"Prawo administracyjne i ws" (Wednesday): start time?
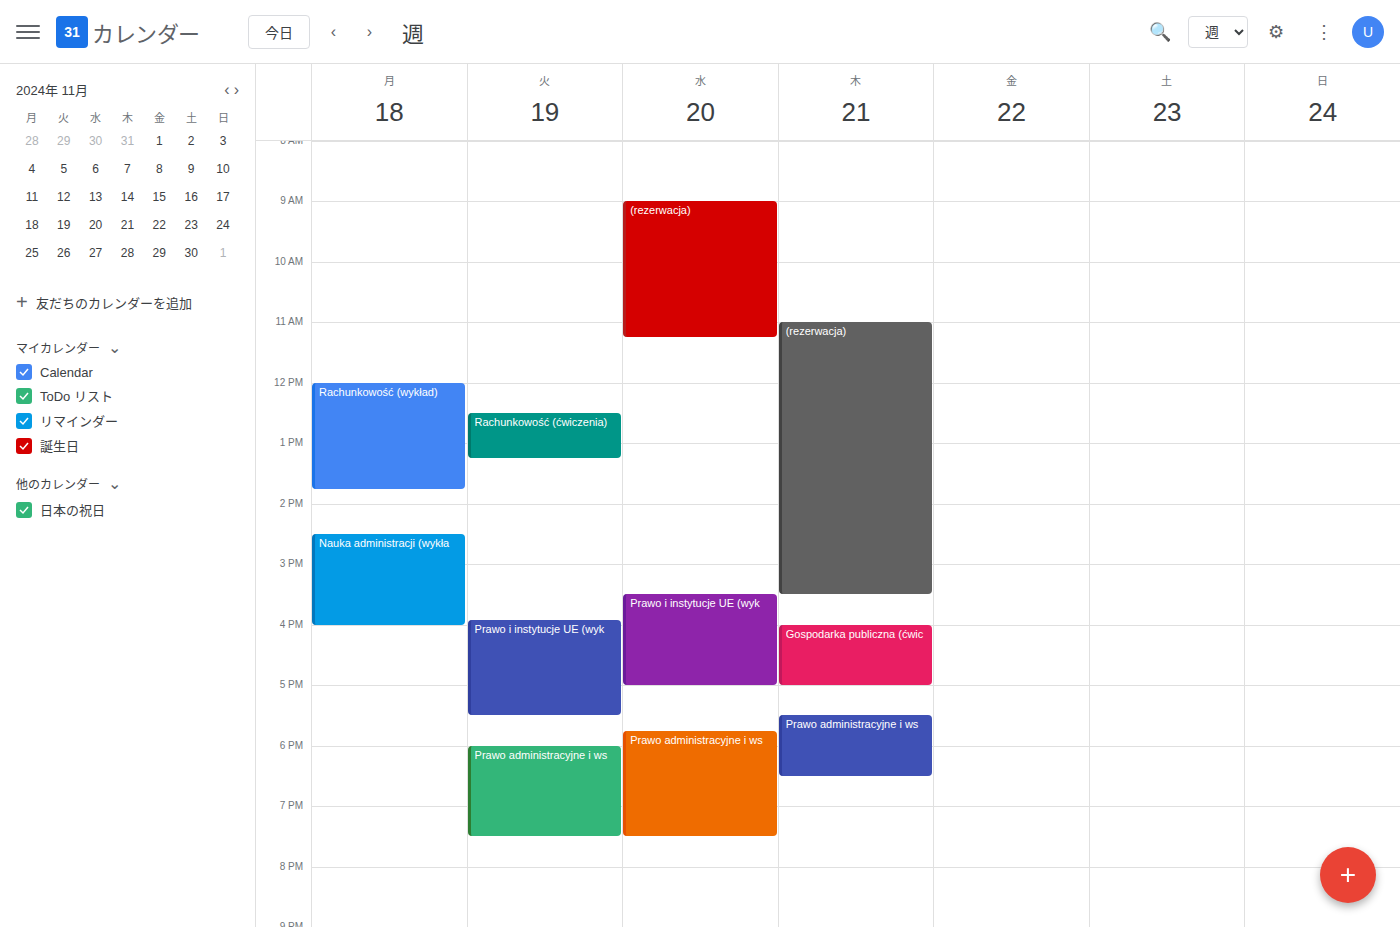
5:45 PM